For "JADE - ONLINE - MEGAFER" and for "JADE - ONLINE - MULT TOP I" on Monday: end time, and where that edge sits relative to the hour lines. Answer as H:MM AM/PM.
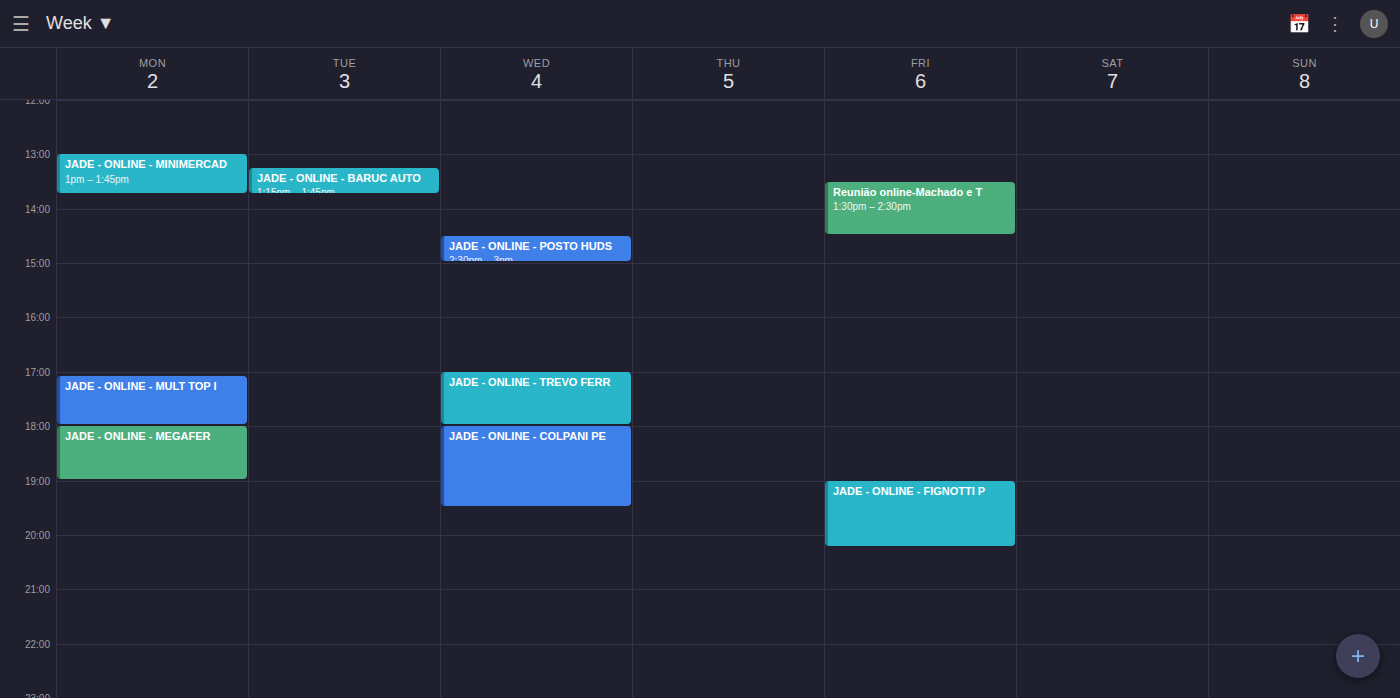
"JADE - ONLINE - MEGAFER": 7:00 PM, exactly on the 7 PM line. "JADE - ONLINE - MULT TOP I": 6:00 PM, exactly on the 6 PM line.